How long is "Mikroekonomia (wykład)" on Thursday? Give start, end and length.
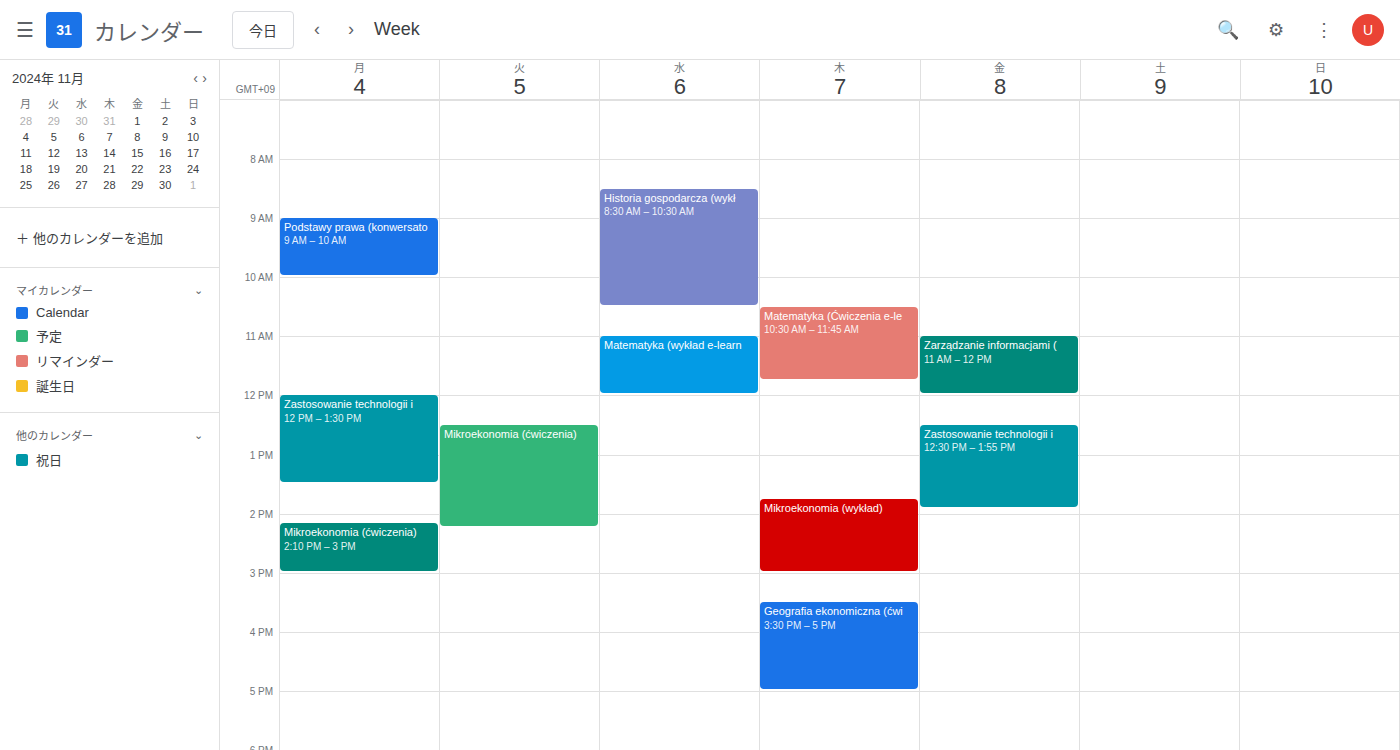
1:45 PM to 3:00 PM, 1 hour 15 minutes